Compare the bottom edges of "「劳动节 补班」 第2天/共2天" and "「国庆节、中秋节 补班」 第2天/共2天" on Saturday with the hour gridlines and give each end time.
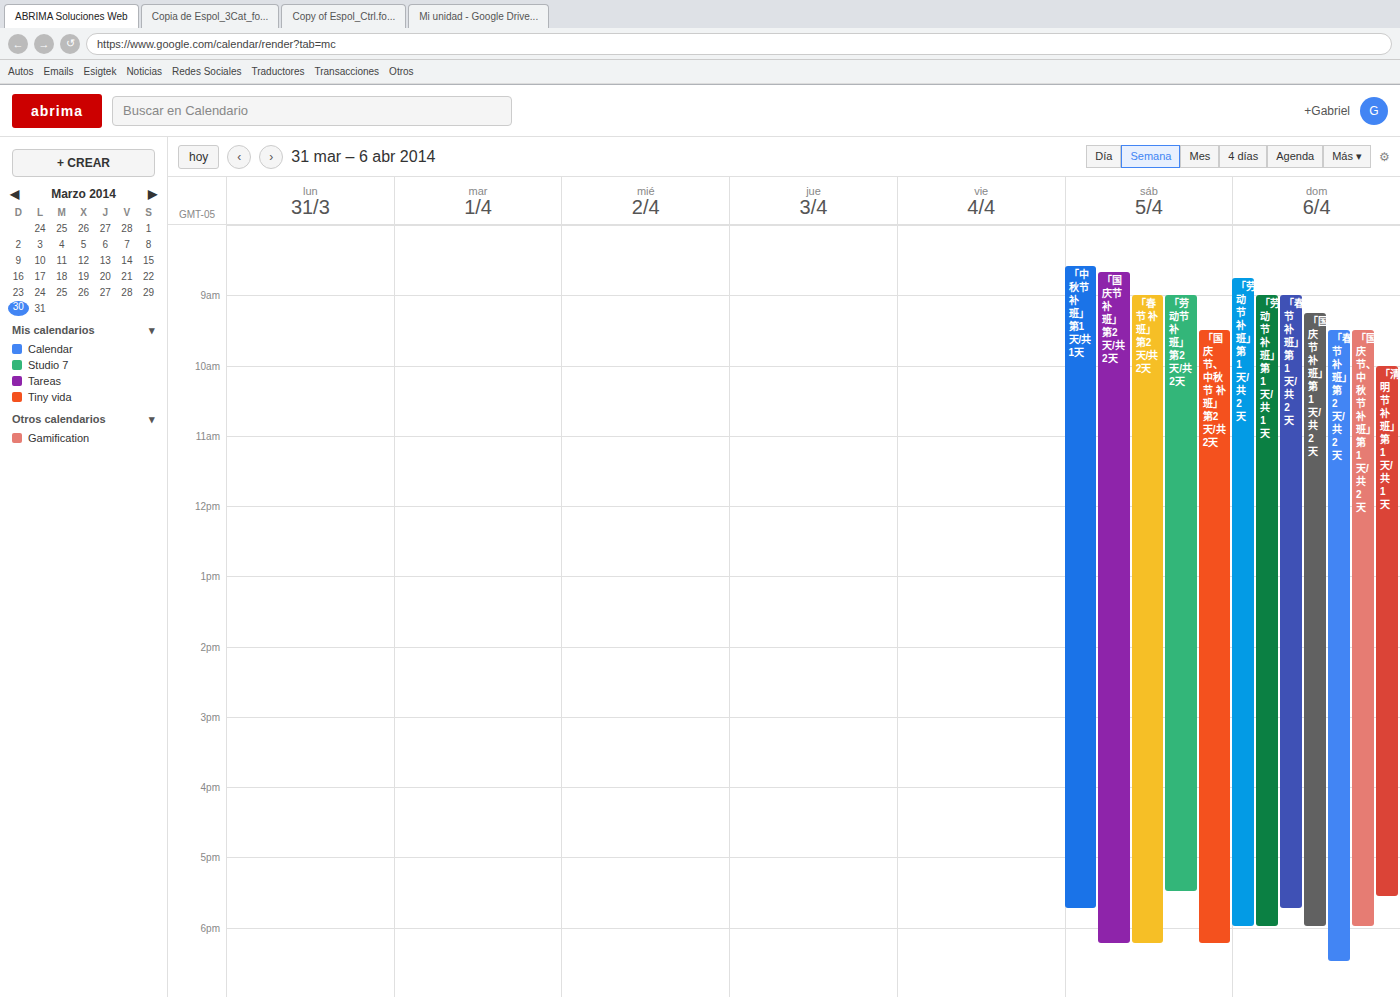
"「劳动节 补班」 第2天/共2天": 5:30 PM, halfway between the 5 PM and 6 PM lines. "「国庆节、中秋节 补班」 第2天/共2天": 6:15 PM, neither: a quarter of the way from the 6 PM line to the 7 PM line.